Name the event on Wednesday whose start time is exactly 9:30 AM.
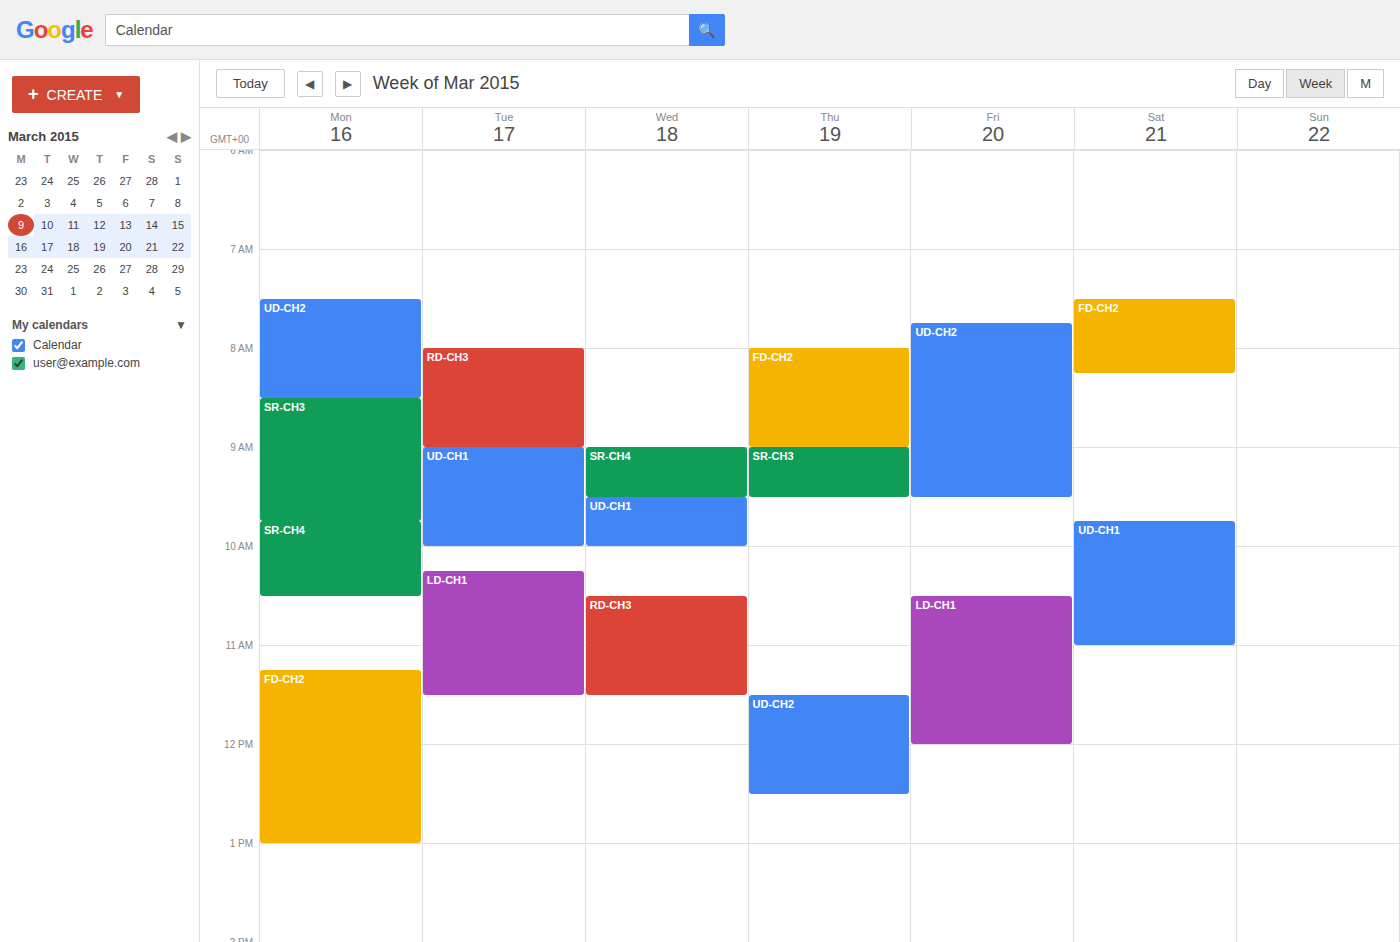
"UD-CH1"